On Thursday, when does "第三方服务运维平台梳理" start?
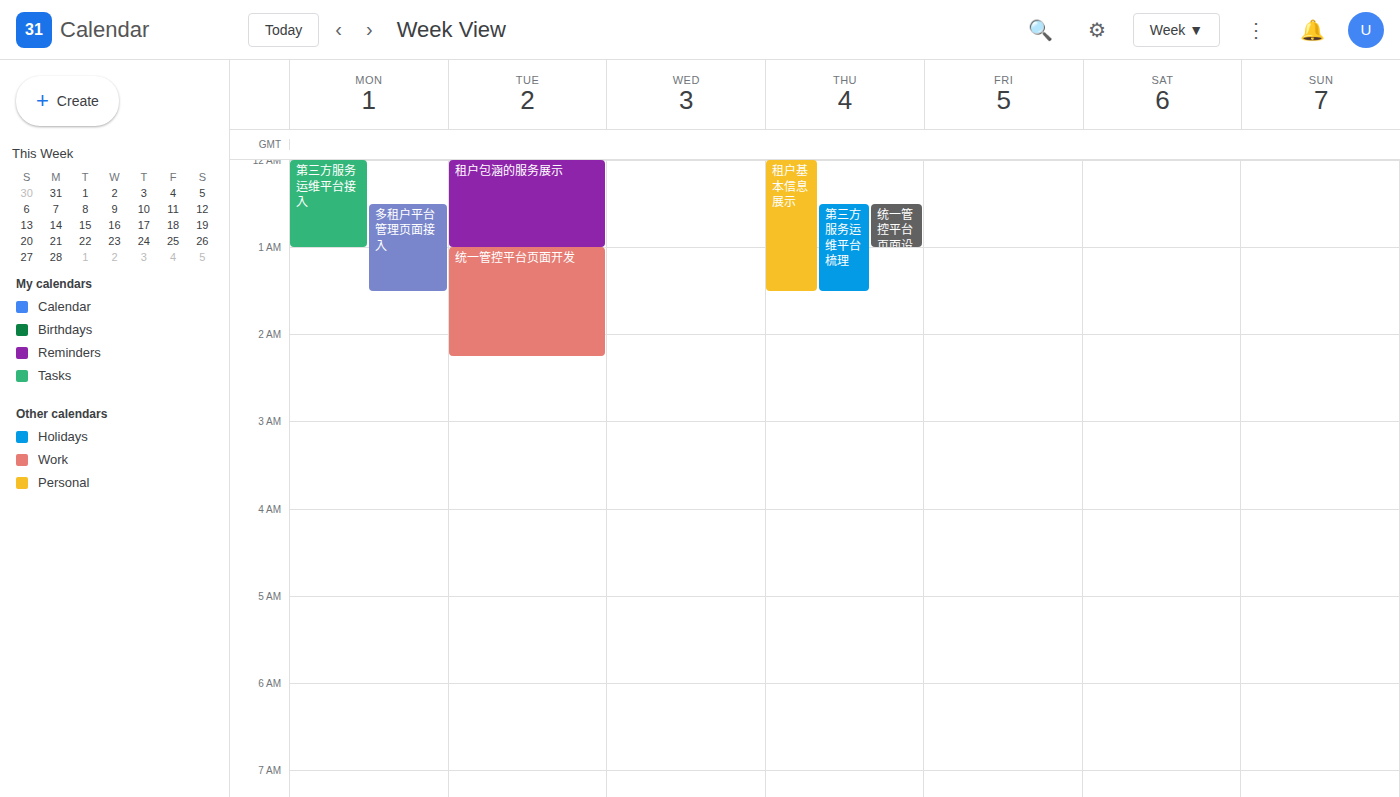
12:30 AM